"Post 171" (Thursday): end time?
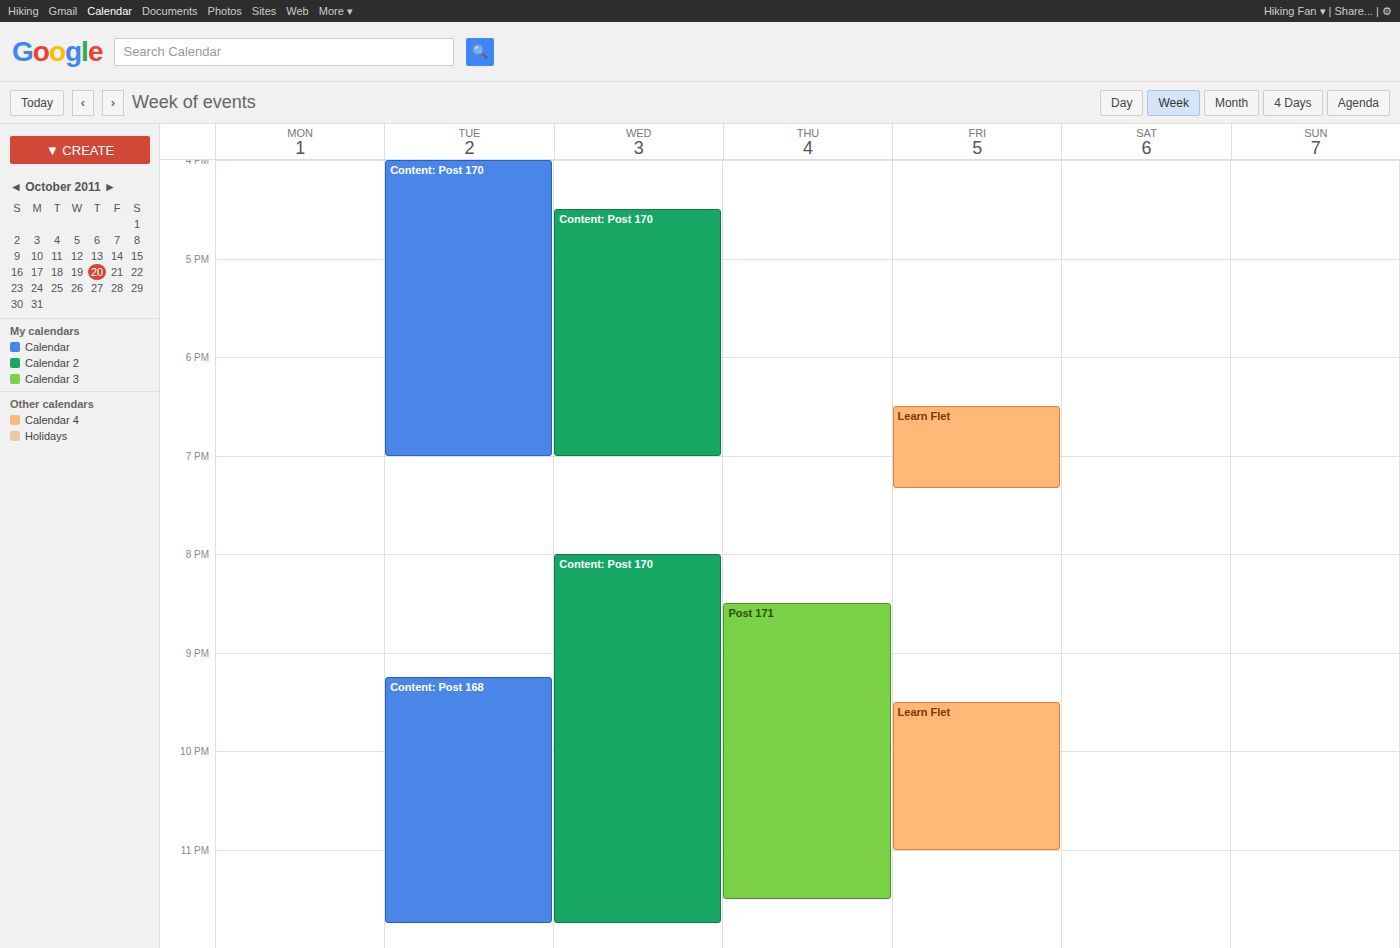
11:30 PM